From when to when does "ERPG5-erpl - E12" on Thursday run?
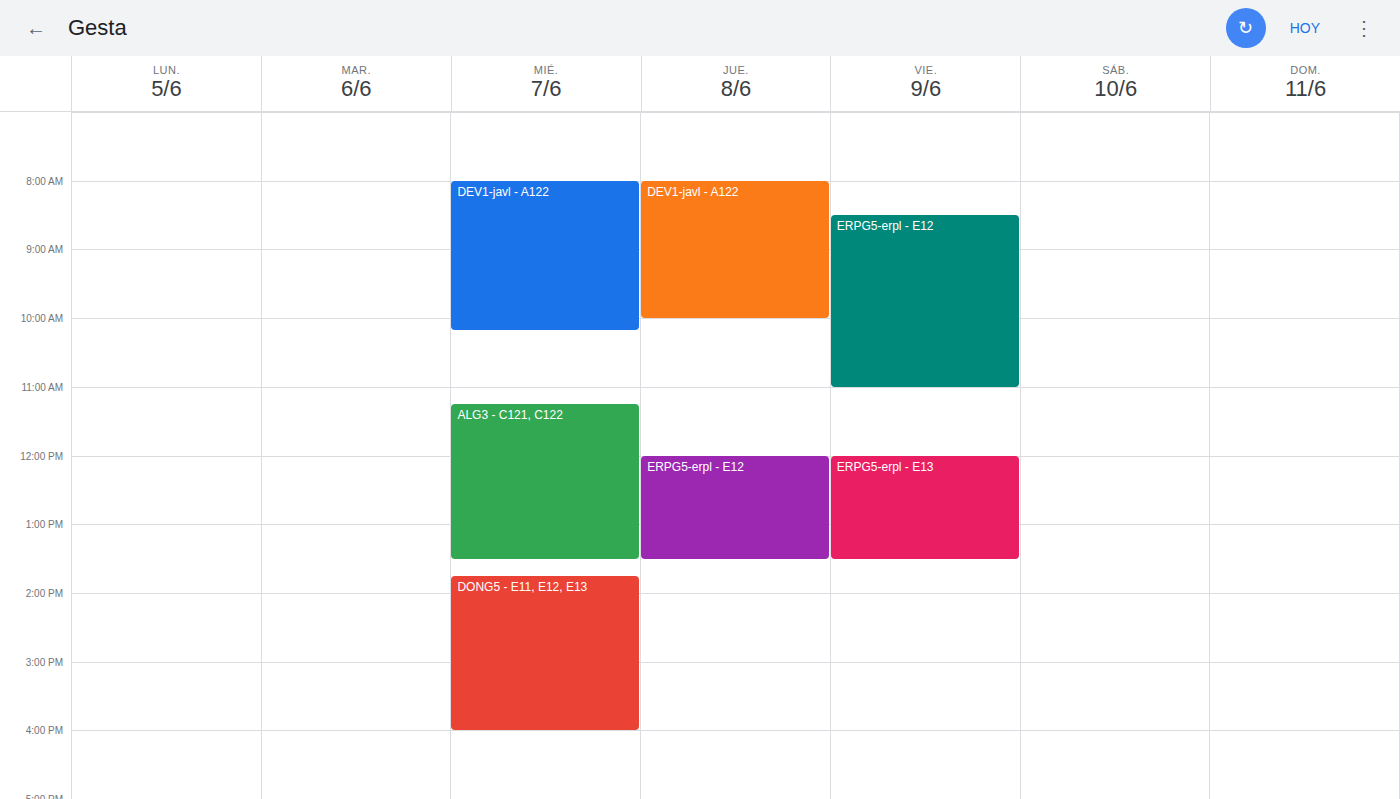
12:00 PM to 1:30 PM